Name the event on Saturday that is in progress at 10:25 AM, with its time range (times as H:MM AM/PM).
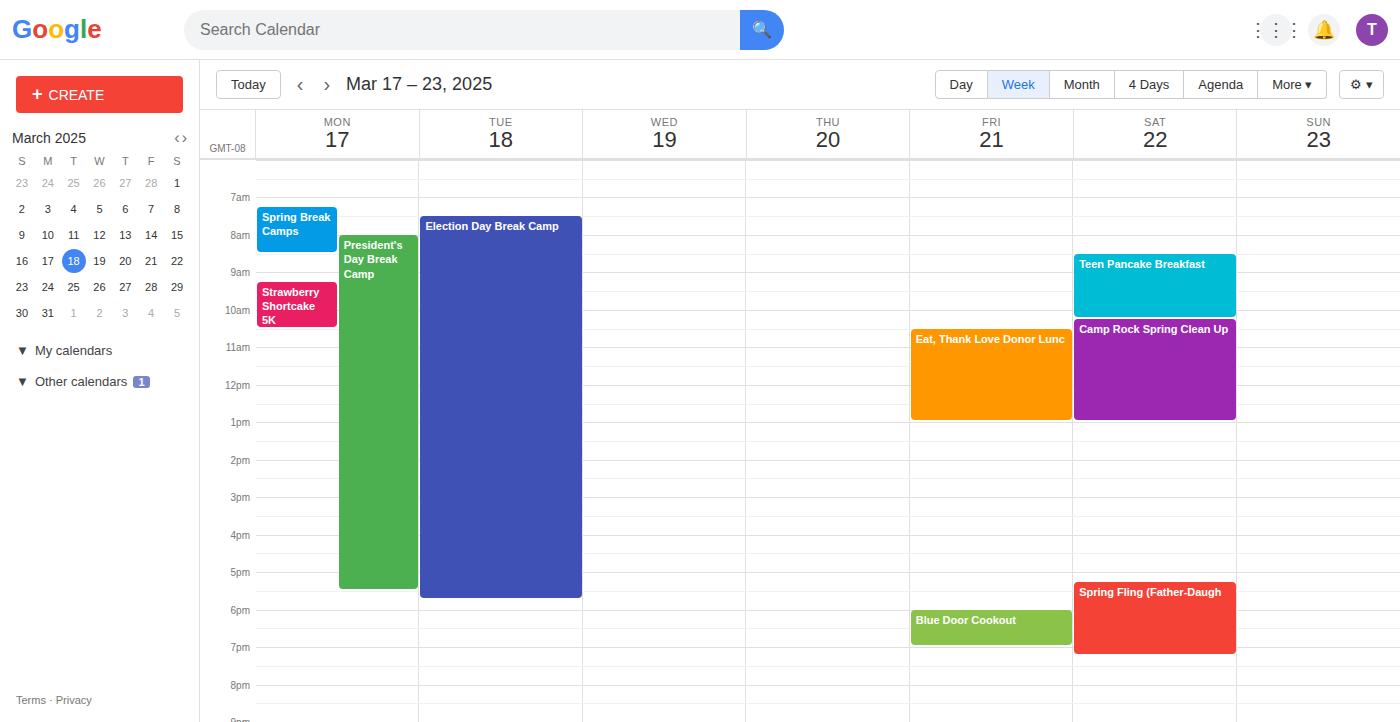
"Camp Rock Spring Clean Up", 10:15 AM to 1:00 PM